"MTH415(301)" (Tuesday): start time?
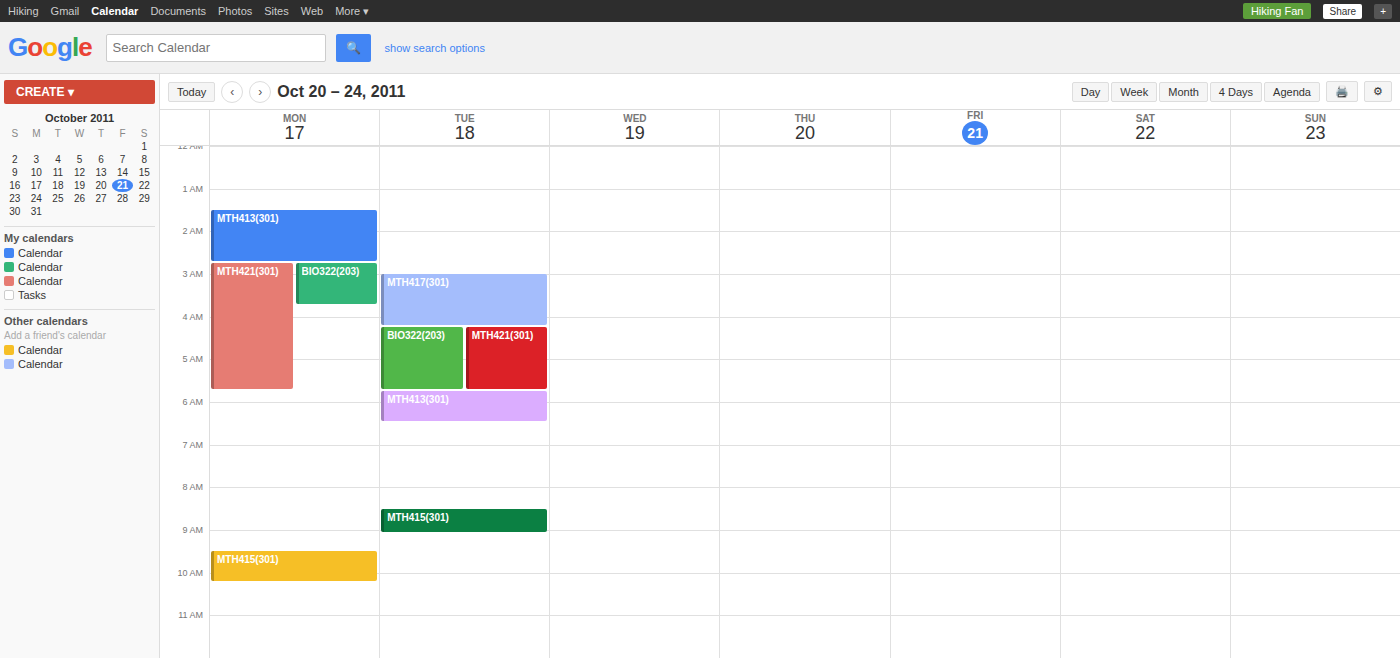
8:30 AM